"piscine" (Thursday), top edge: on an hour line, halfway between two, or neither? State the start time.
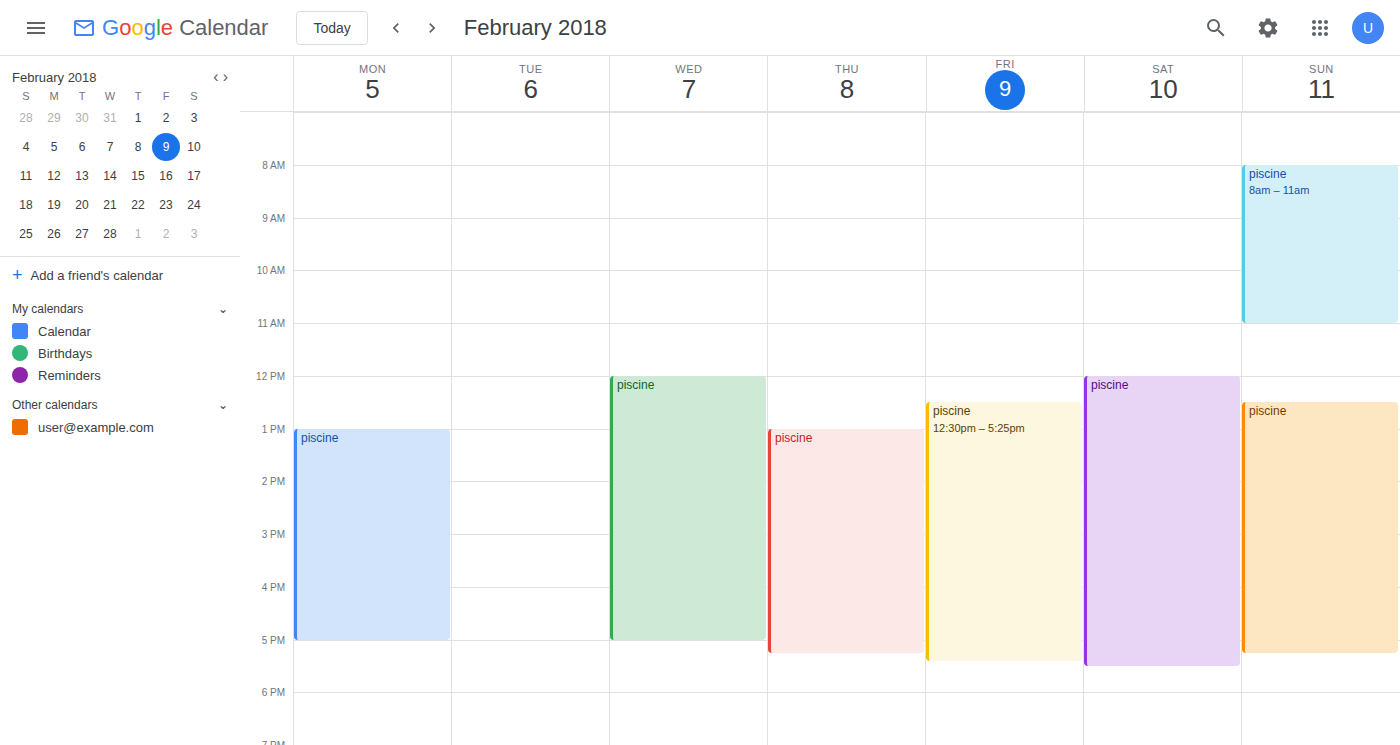
1:00 PM -- exactly on the 1 PM line.